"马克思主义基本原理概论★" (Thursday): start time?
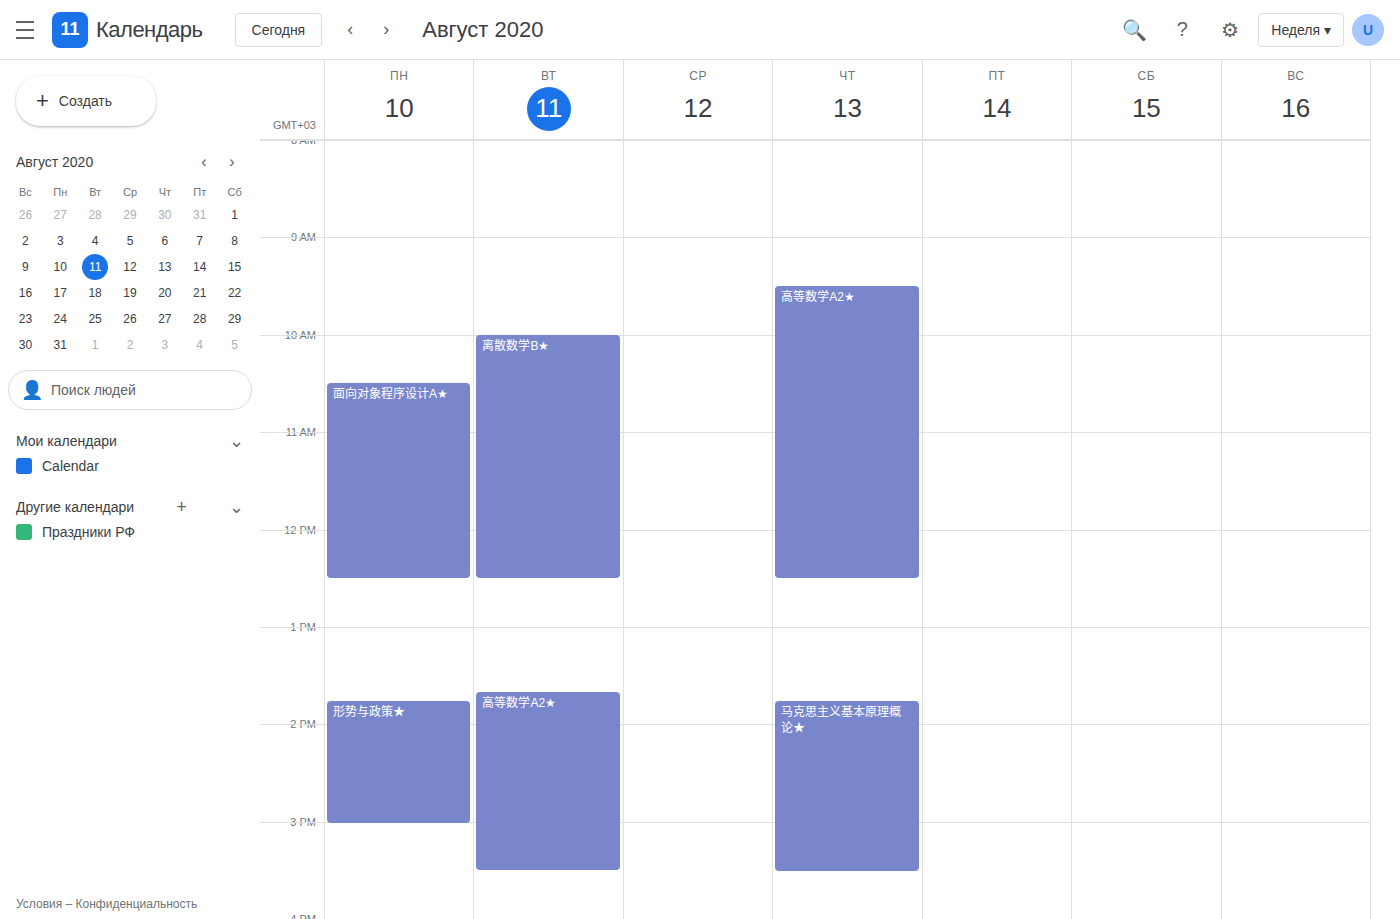
1:45 PM